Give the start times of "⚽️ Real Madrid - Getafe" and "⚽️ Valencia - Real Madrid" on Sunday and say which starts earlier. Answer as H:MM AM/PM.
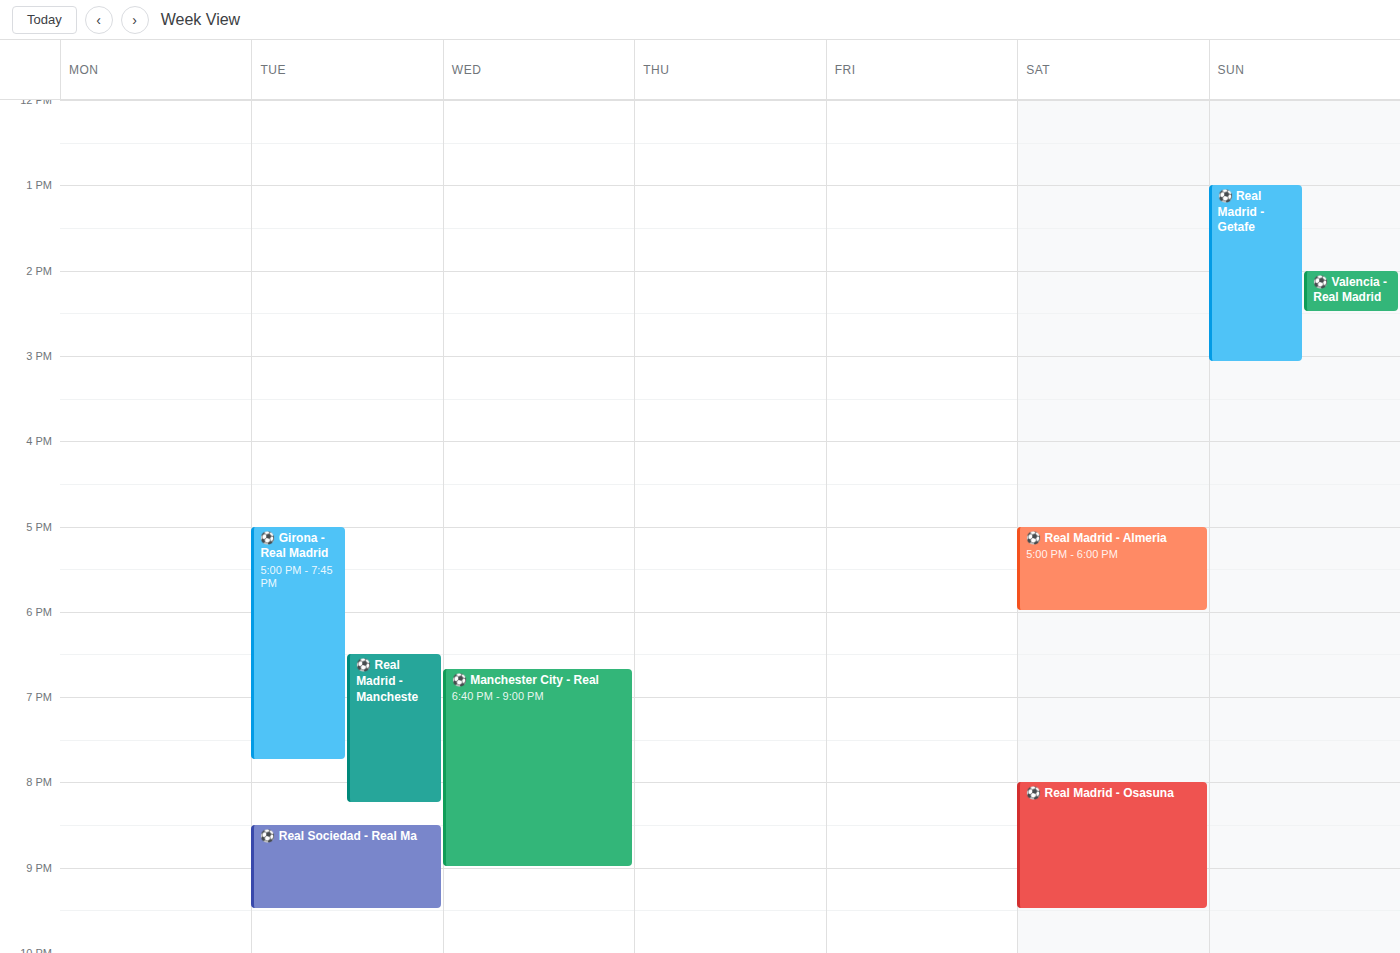
"⚽️ Real Madrid - Getafe" 1:00 PM; "⚽️ Valencia - Real Madrid" 2:00 PM.